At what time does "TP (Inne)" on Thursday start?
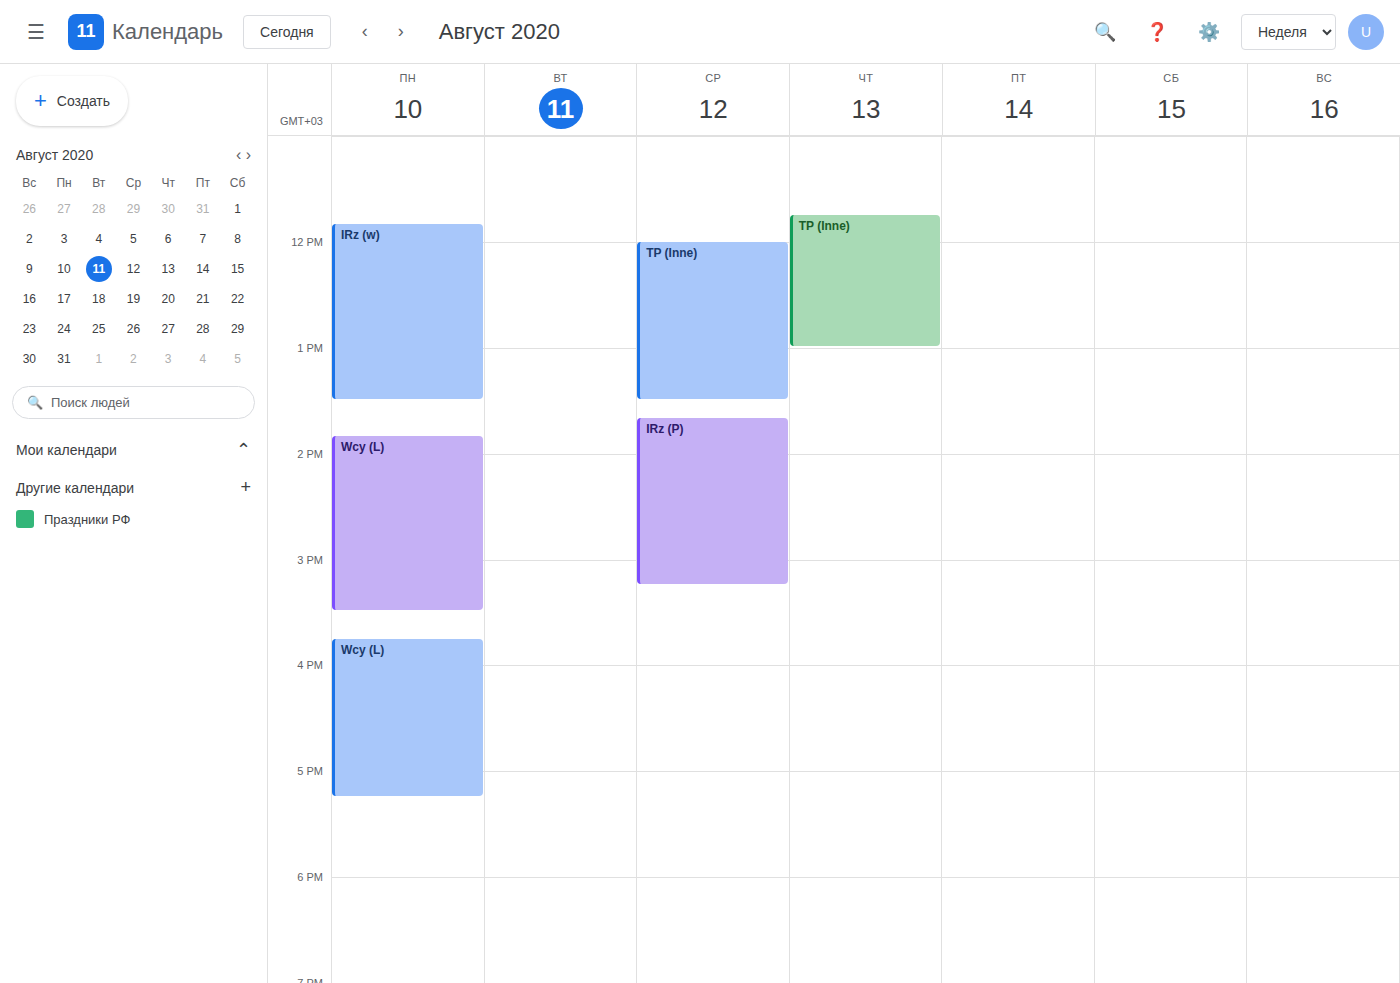
11:45